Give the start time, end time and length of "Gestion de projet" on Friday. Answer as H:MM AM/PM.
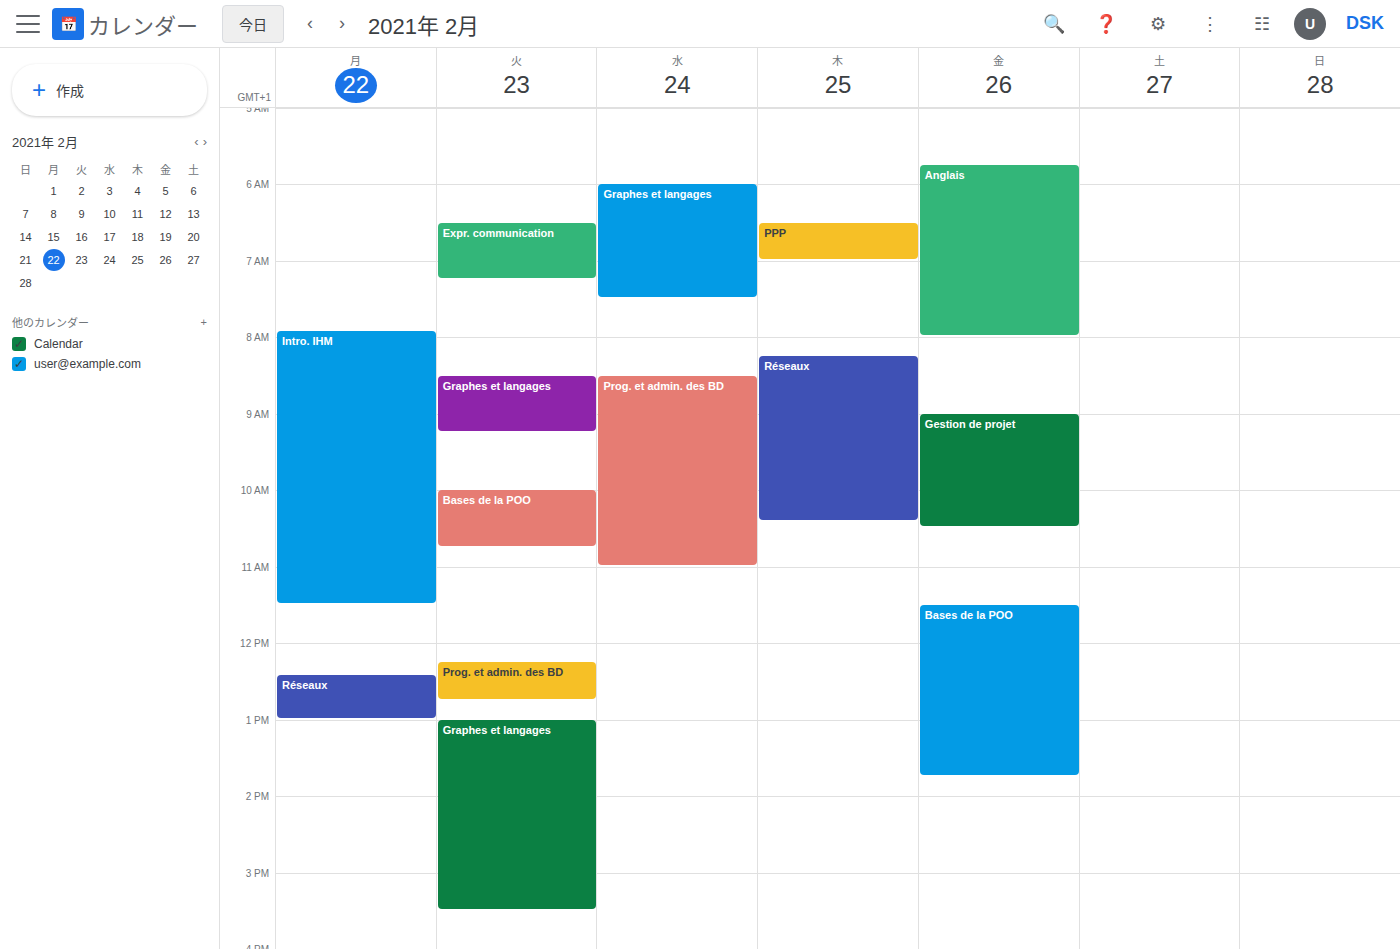
9:00 AM to 10:30 AM, 1 hour 30 minutes